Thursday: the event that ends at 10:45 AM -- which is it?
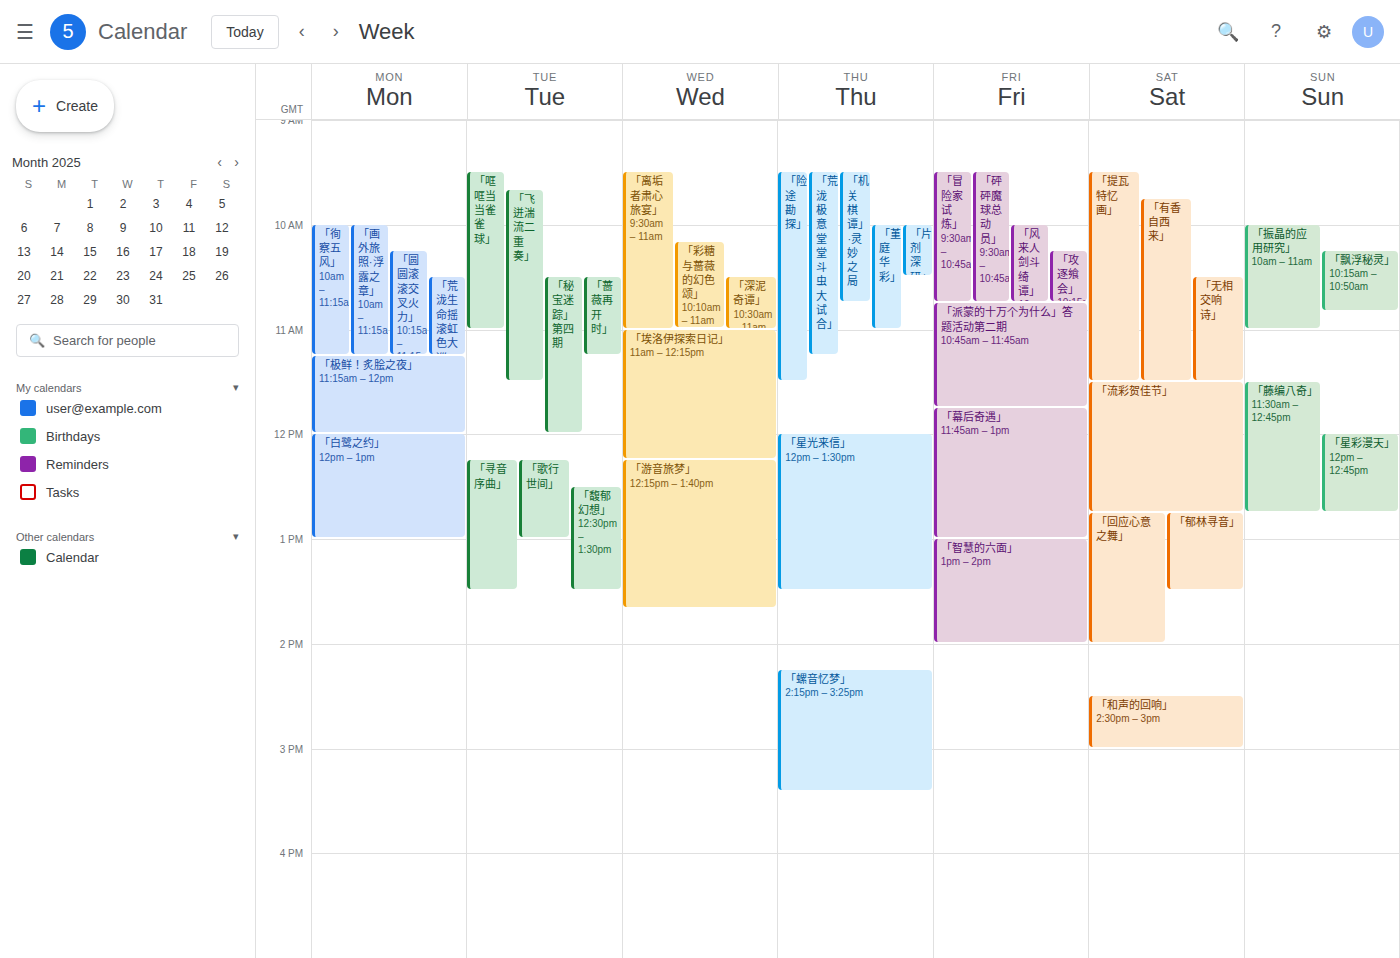
"「机关棋谭」·灵妙之局"